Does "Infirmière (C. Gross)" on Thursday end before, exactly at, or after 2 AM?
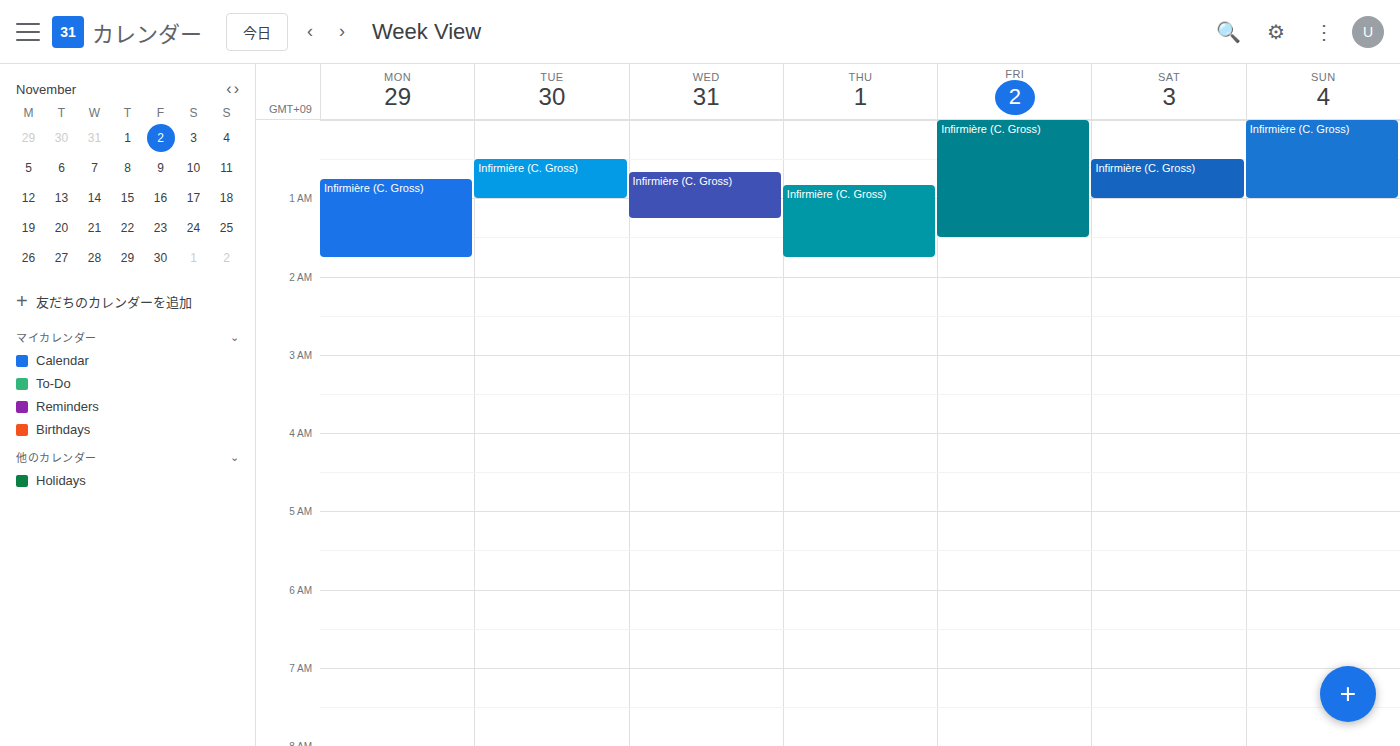
1:45 AM -- before 2 AM, 15 minutes above the 2 AM line.